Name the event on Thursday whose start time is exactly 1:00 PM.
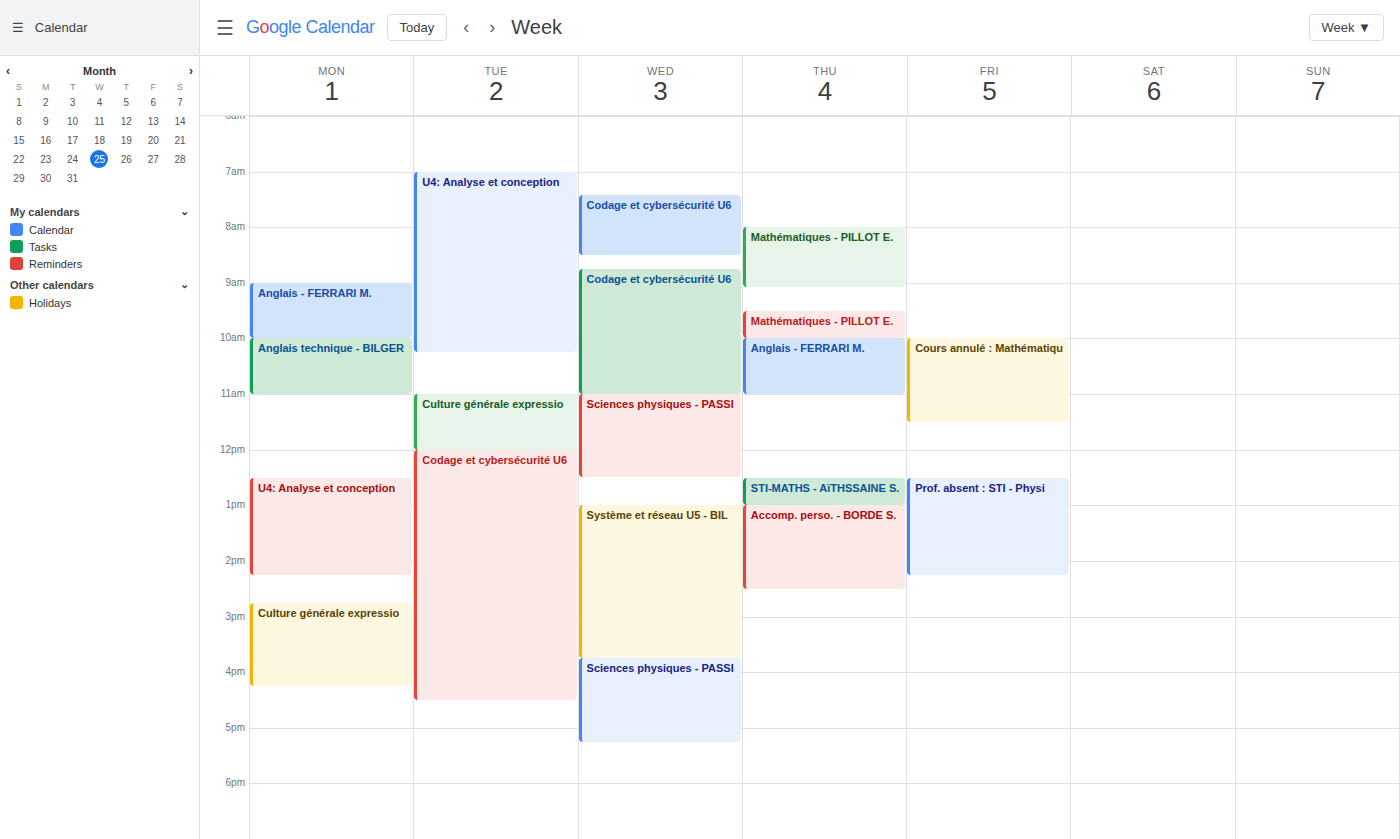
"Accomp. perso. - BORDE S."